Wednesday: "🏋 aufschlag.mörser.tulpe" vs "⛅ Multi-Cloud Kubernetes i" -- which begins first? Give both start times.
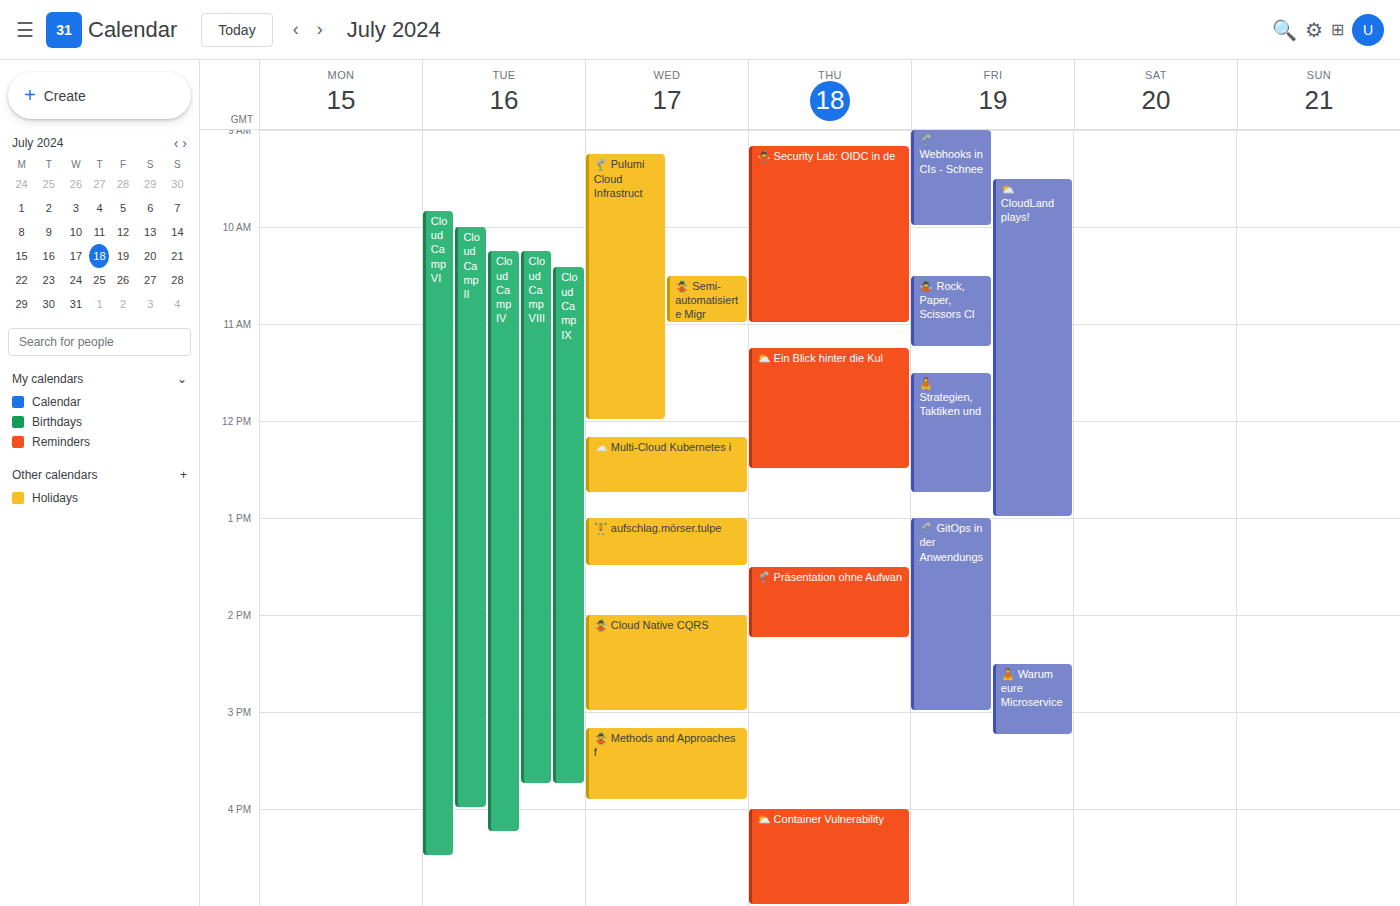
"⛅ Multi-Cloud Kubernetes i" 12:10 PM; "🏋 aufschlag.mörser.tulpe" 1:00 PM.